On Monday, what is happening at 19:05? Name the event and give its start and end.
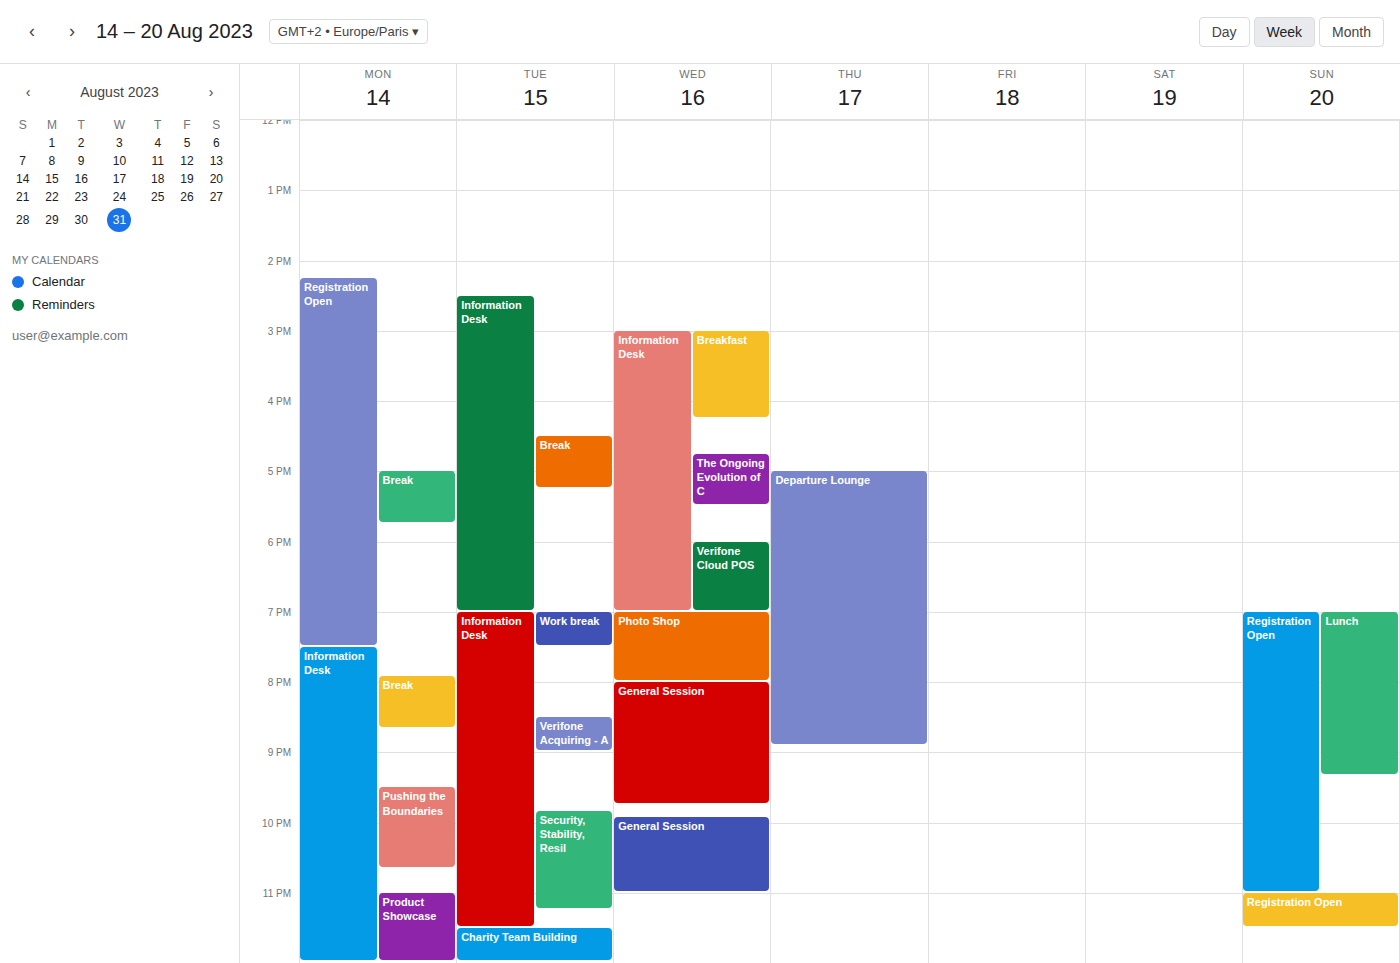
"Registration Open", 14:15 to 19:30